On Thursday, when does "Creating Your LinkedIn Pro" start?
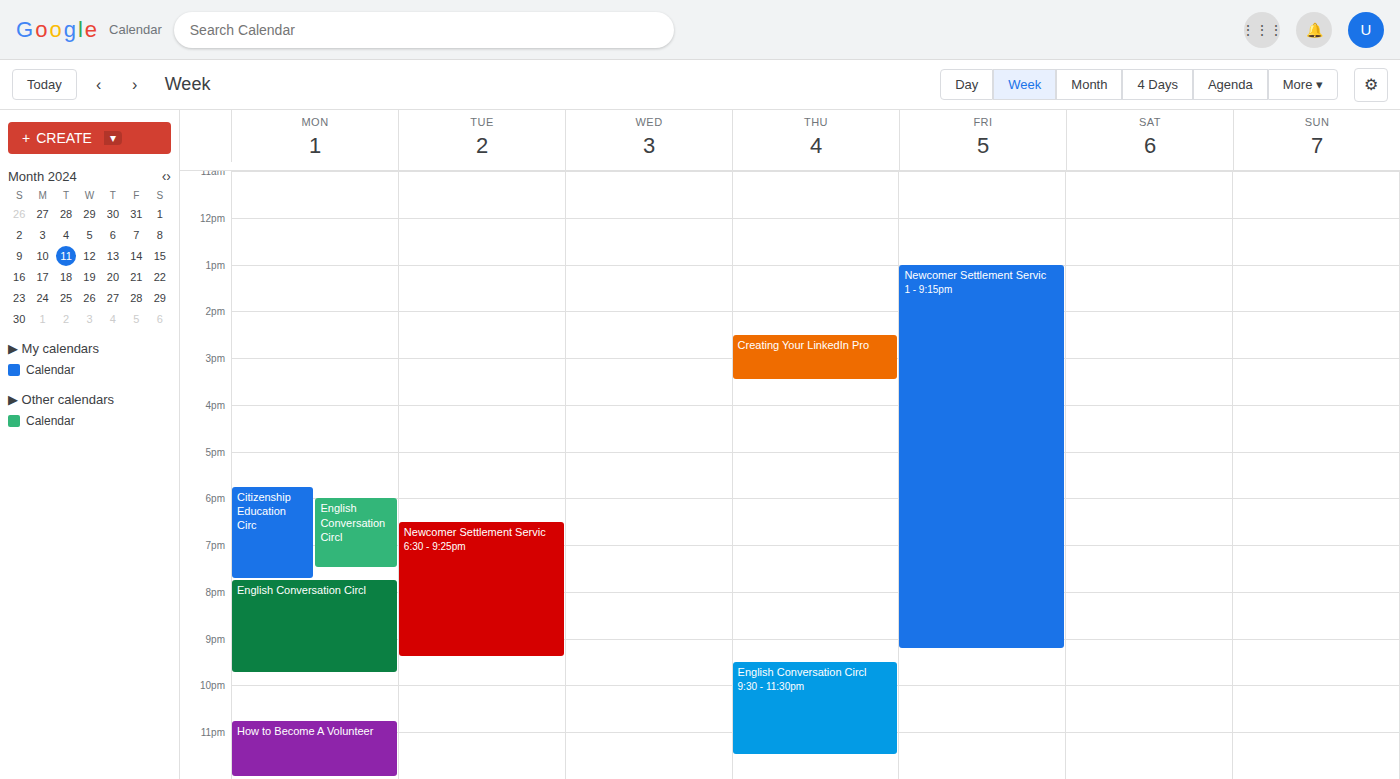
2:30 PM